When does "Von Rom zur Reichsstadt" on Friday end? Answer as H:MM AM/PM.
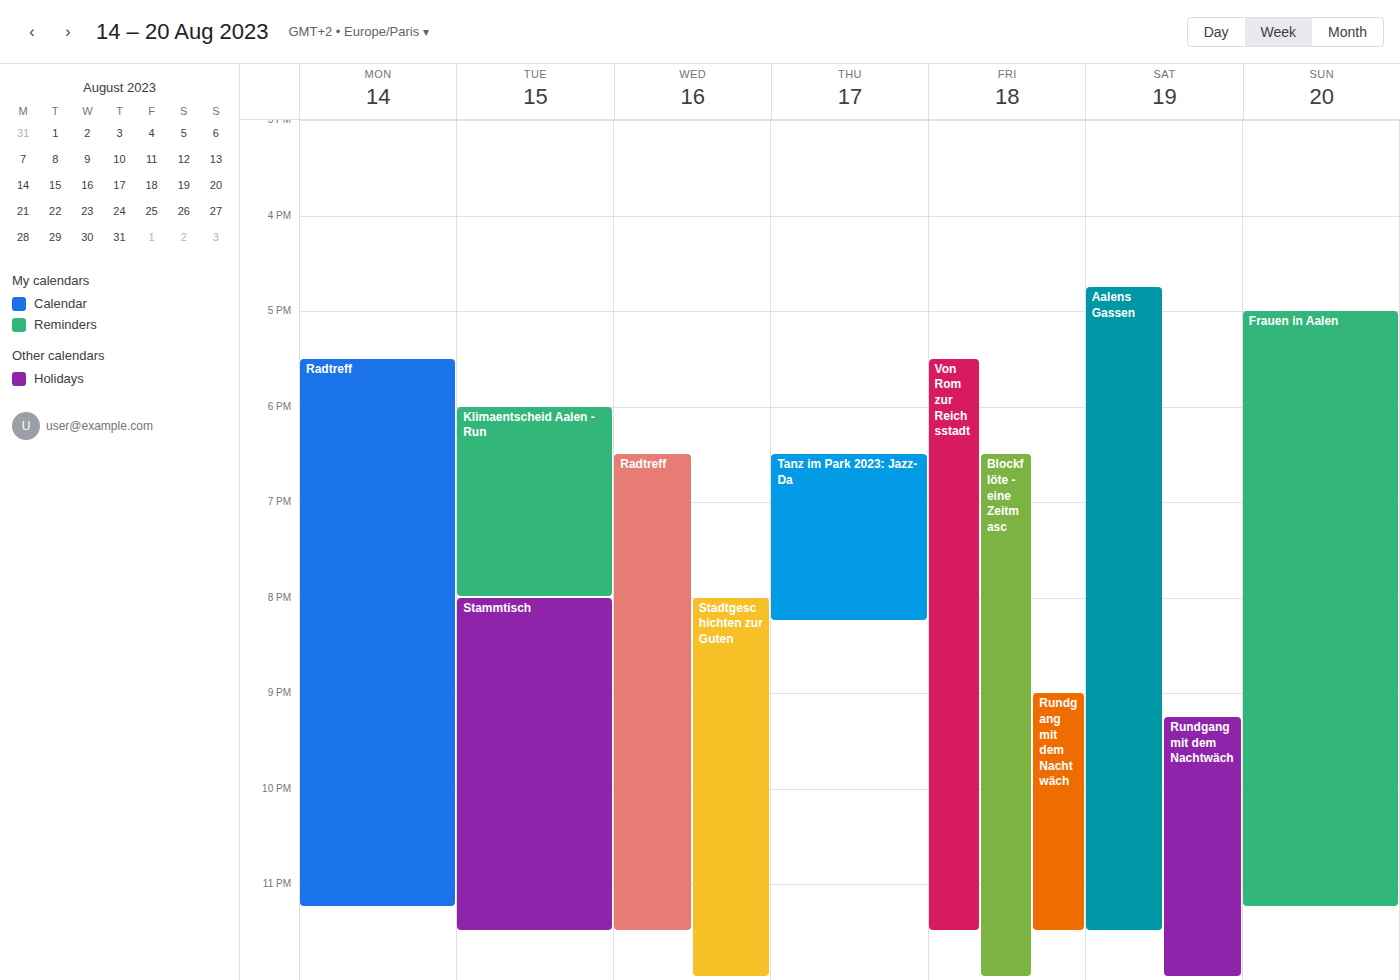
11:30 PM